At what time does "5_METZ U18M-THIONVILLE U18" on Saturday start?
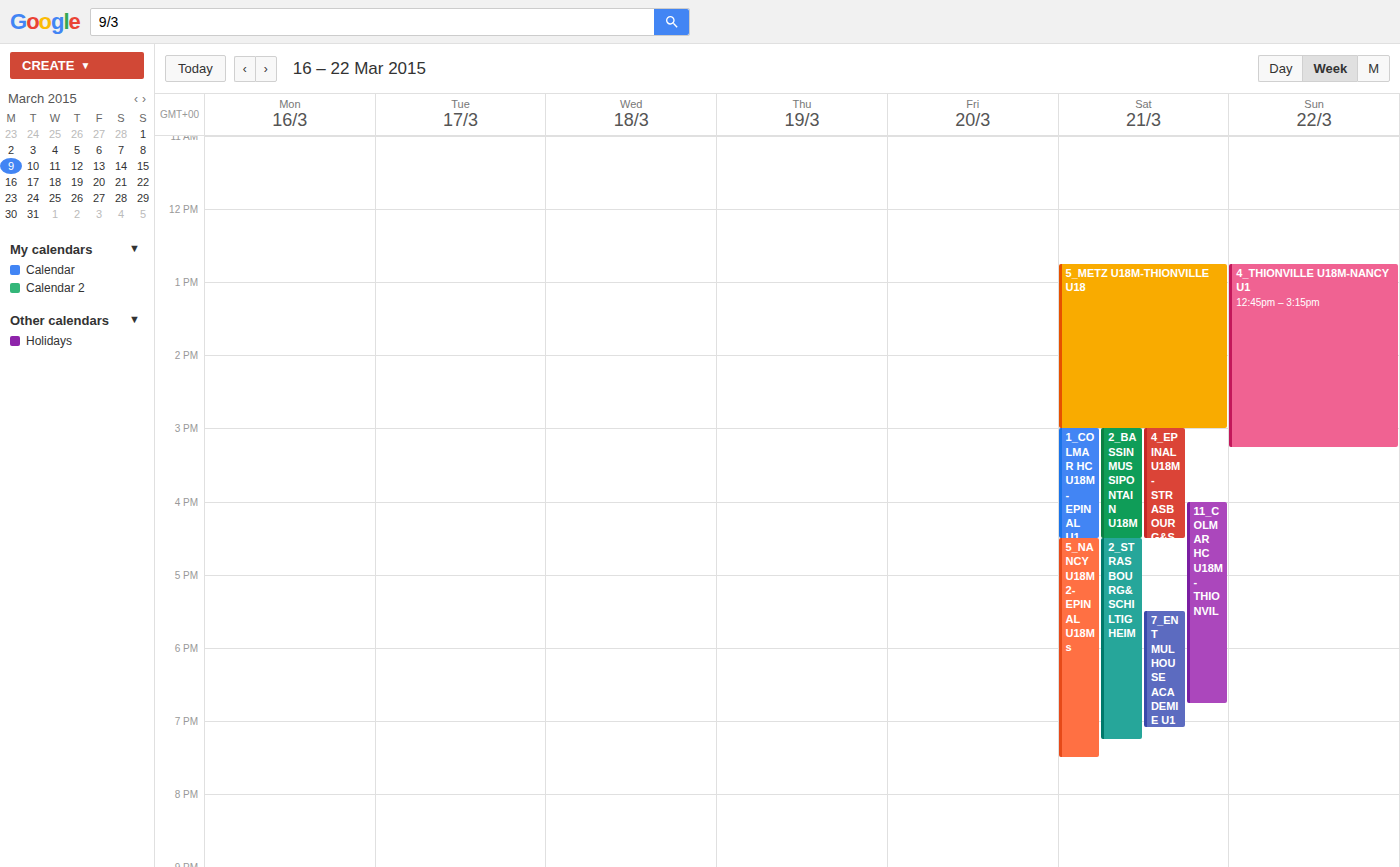
12:45 PM